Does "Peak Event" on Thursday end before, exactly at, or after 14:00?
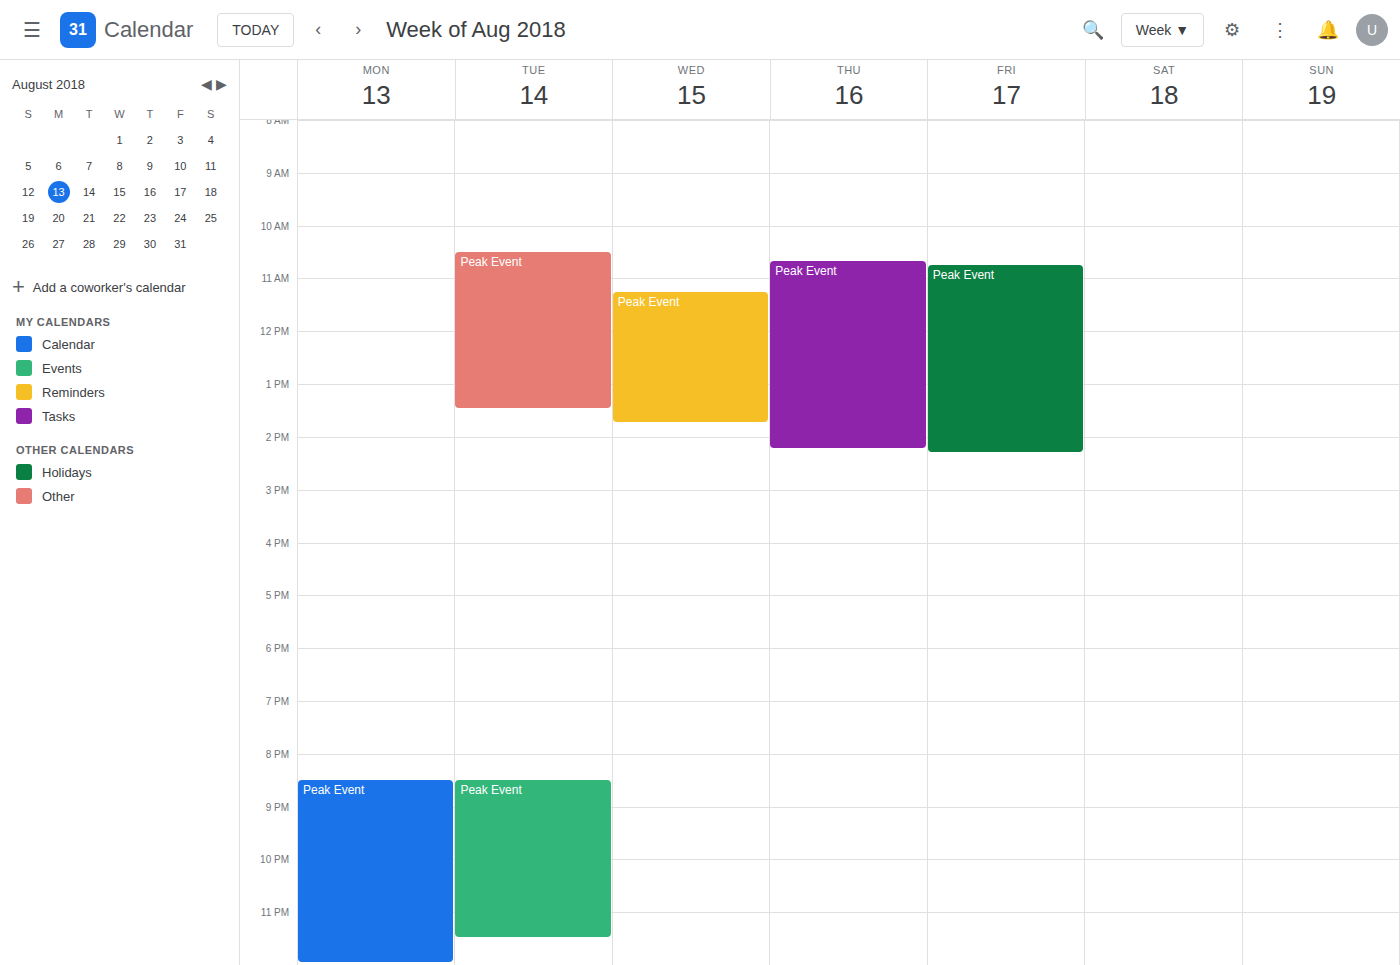
14:15 -- after 14:00, 15 minutes below the 14:00 line.